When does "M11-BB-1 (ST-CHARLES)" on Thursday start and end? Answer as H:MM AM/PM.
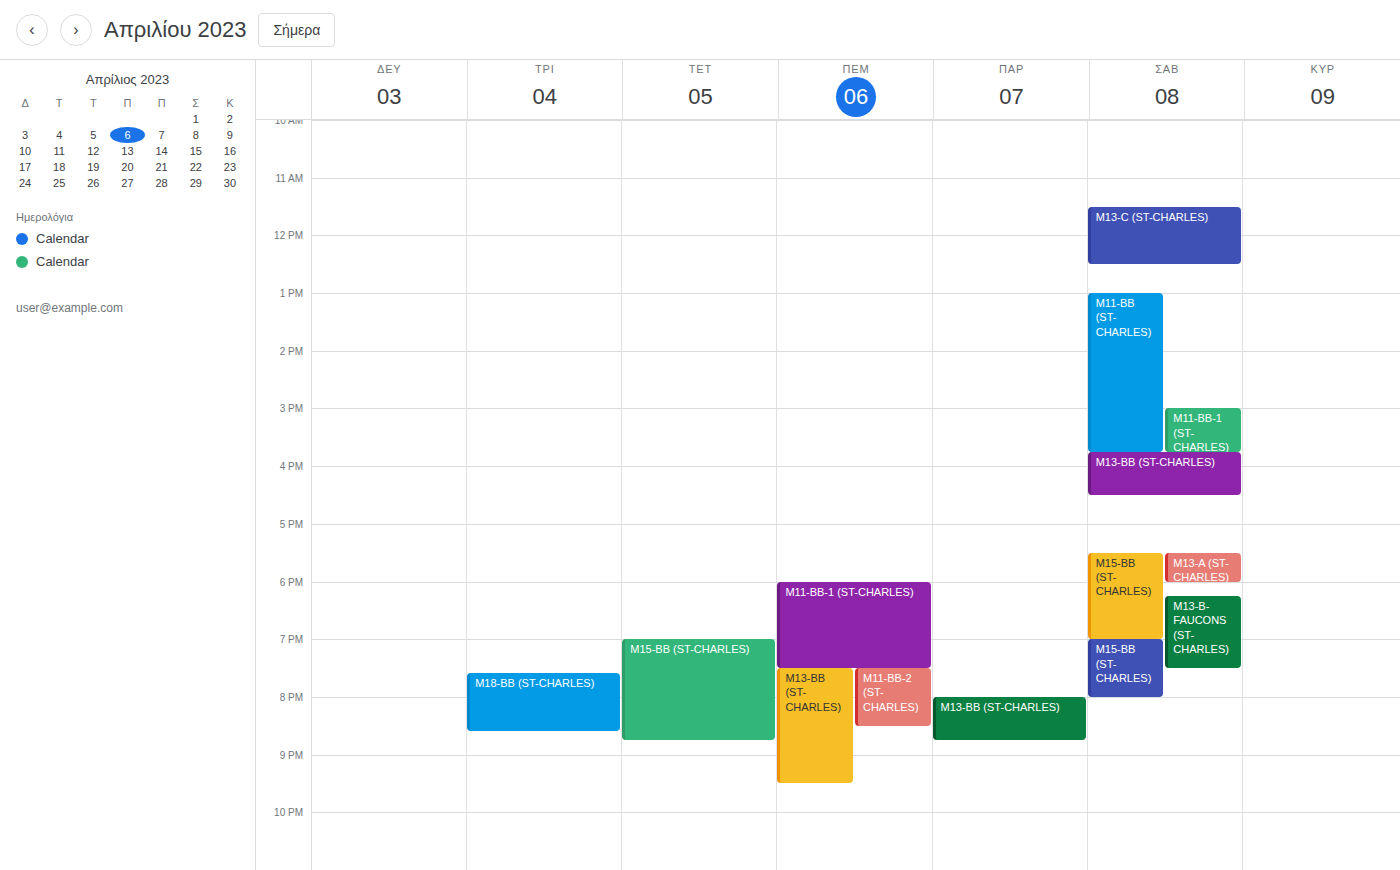
6:00 PM to 7:30 PM